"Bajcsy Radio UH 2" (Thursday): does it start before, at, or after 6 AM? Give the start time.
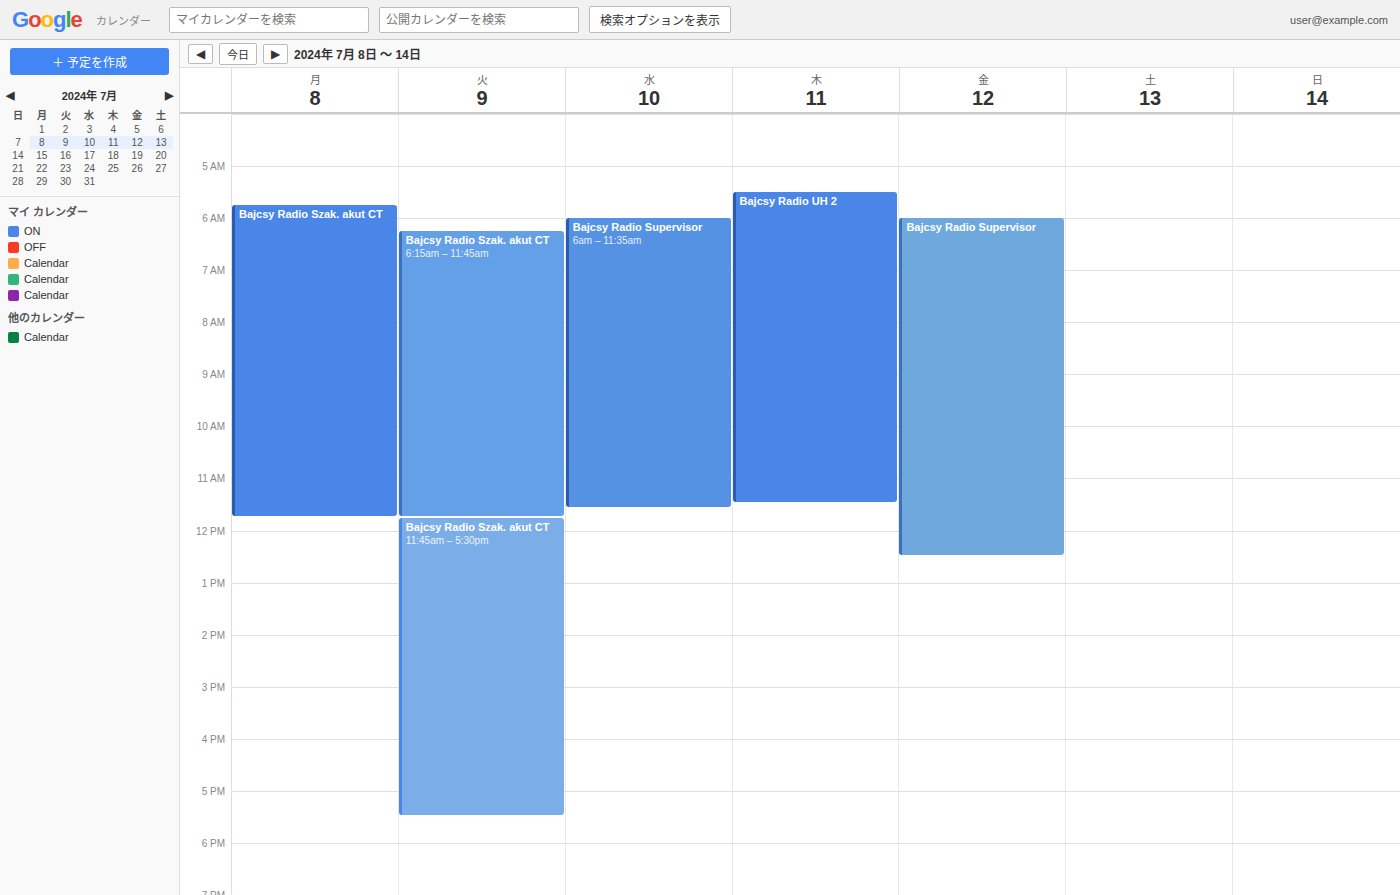
5:30 AM -- before 6 AM, 30 minutes above the 6 AM line.